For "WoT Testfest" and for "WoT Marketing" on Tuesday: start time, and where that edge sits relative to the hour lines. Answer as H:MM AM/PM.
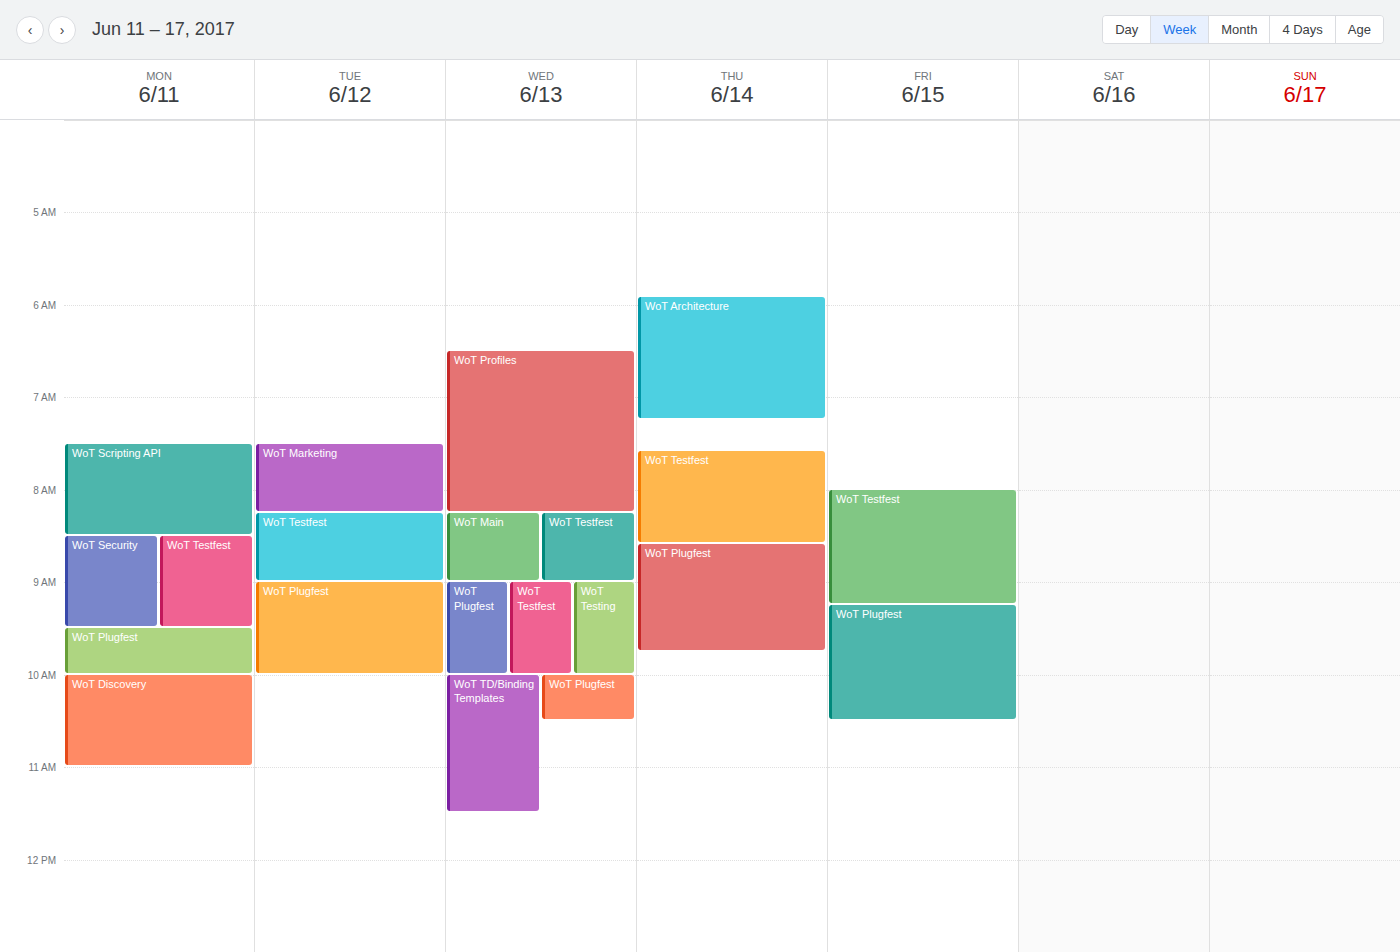
"WoT Testfest": 8:15 AM, neither: a quarter of the way from the 8 AM line to the 9 AM line. "WoT Marketing": 7:30 AM, halfway between the 7 AM and 8 AM lines.